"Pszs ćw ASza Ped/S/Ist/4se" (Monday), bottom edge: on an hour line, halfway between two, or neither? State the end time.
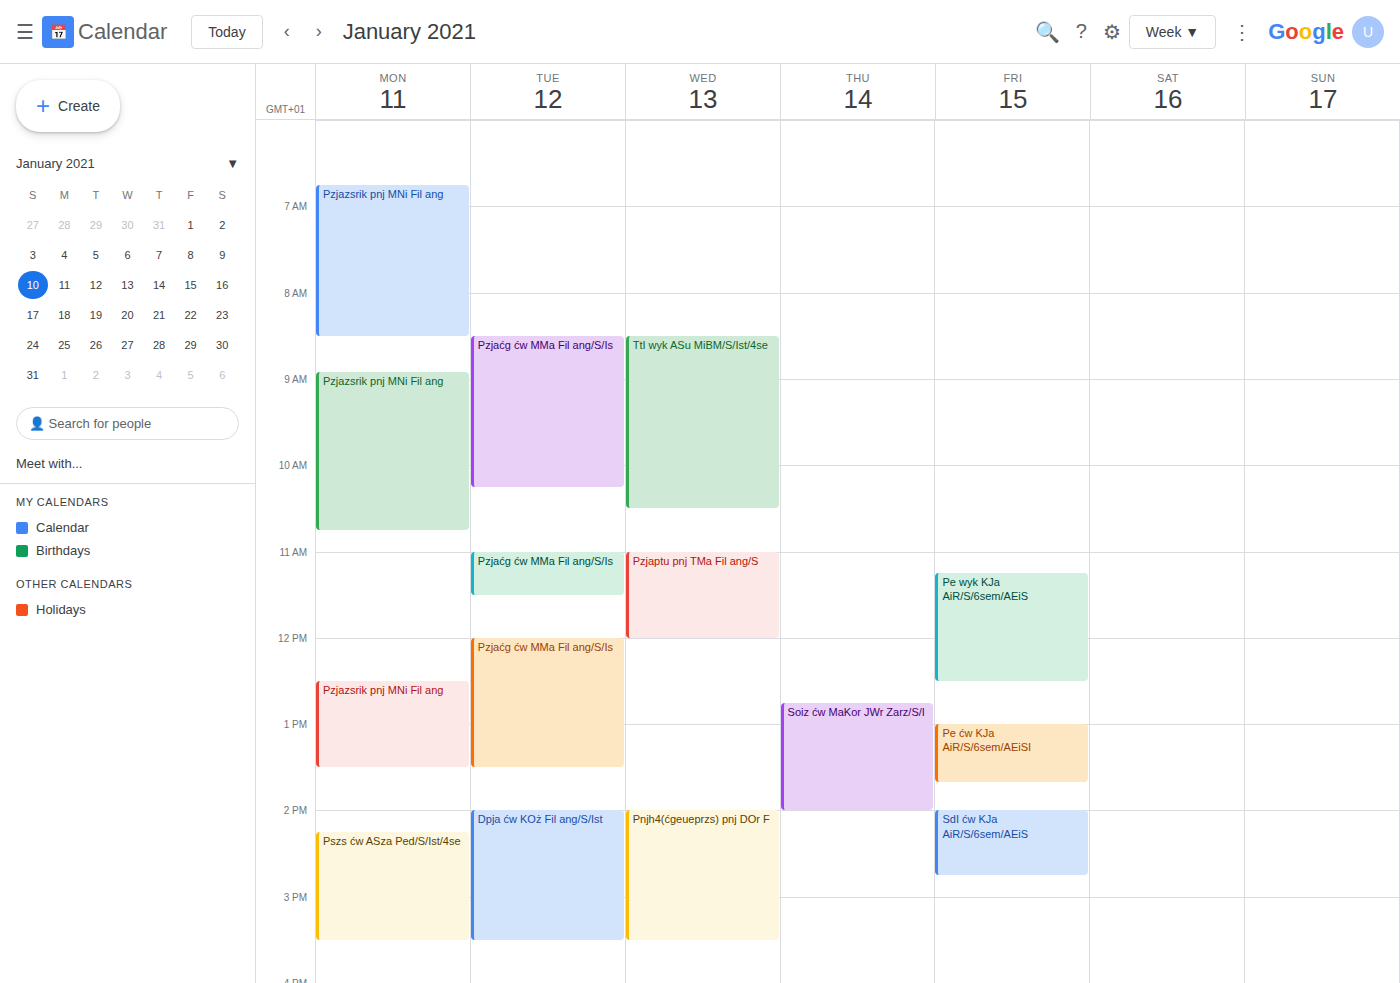
3:30 PM -- halfway between the 3 PM and 4 PM lines.